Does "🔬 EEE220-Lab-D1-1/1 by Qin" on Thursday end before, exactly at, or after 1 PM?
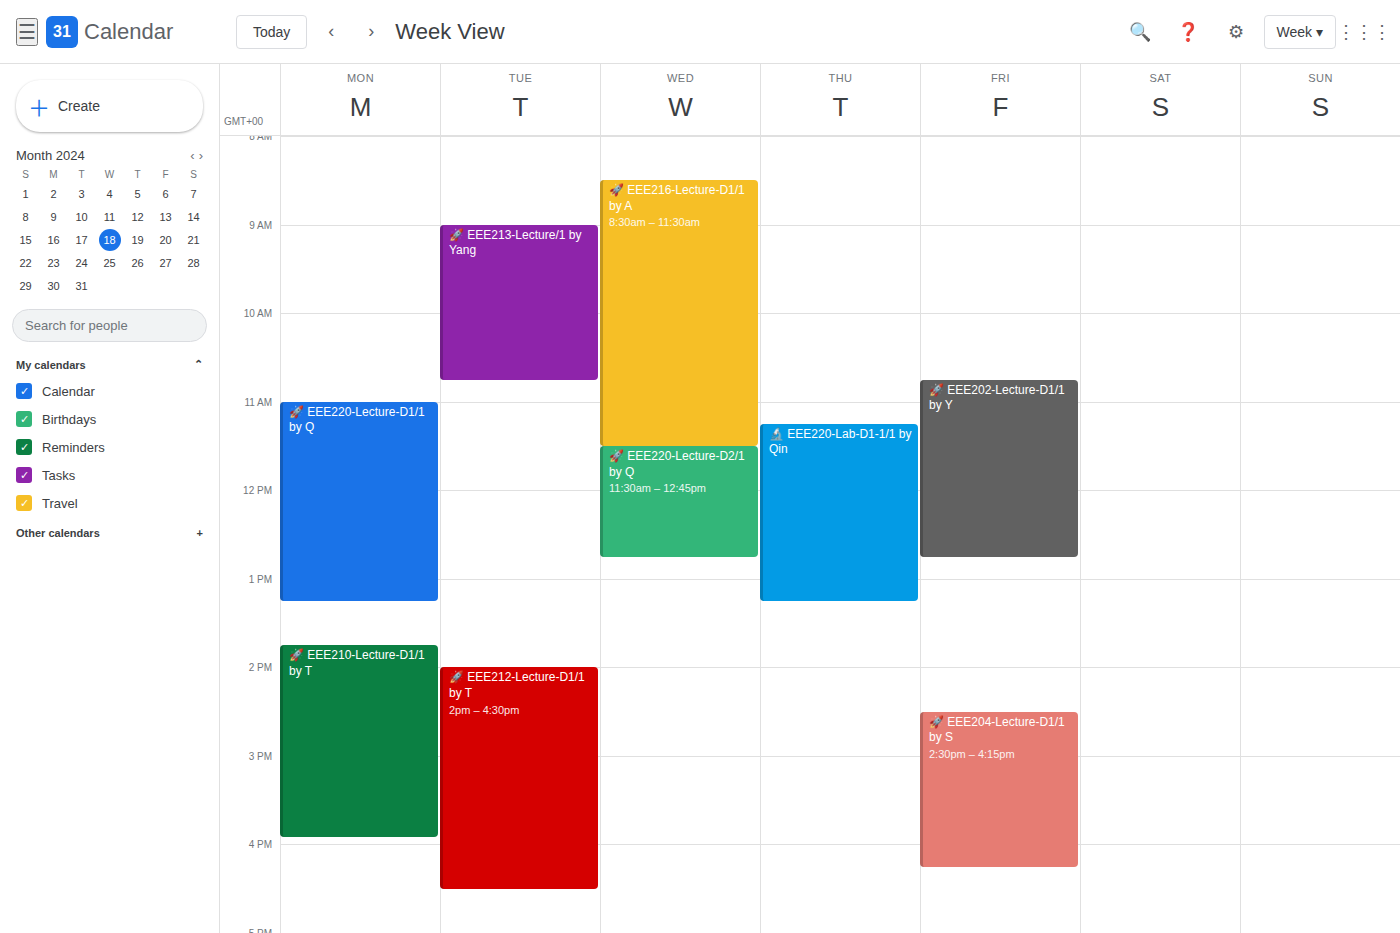
1:15 PM -- after 1 PM, 15 minutes below the 1 PM line.